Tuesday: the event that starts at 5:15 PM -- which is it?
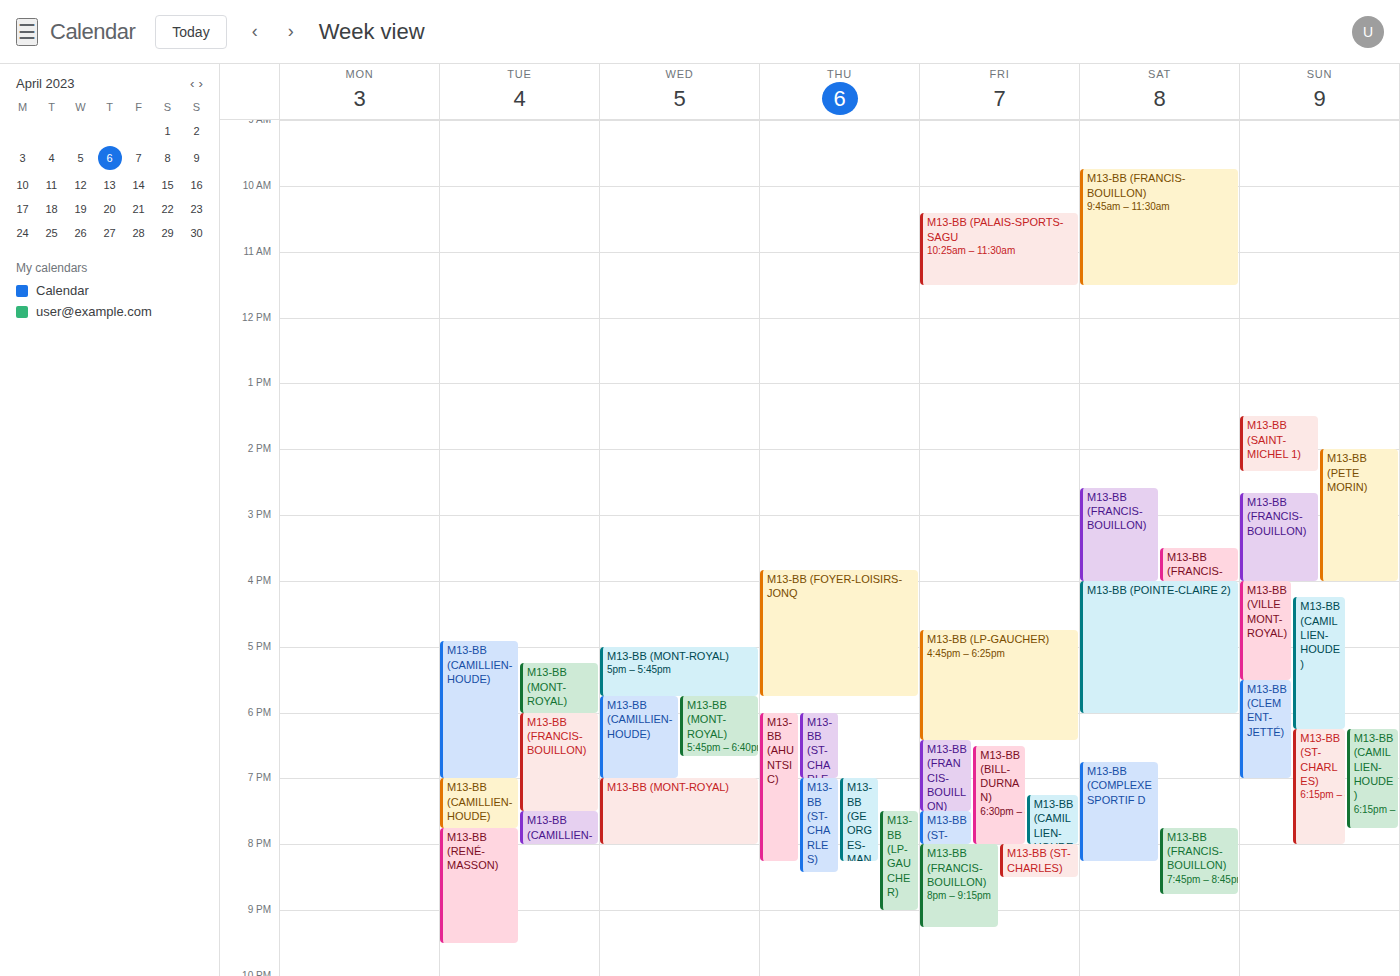
"M13-BB (MONT-ROYAL)"